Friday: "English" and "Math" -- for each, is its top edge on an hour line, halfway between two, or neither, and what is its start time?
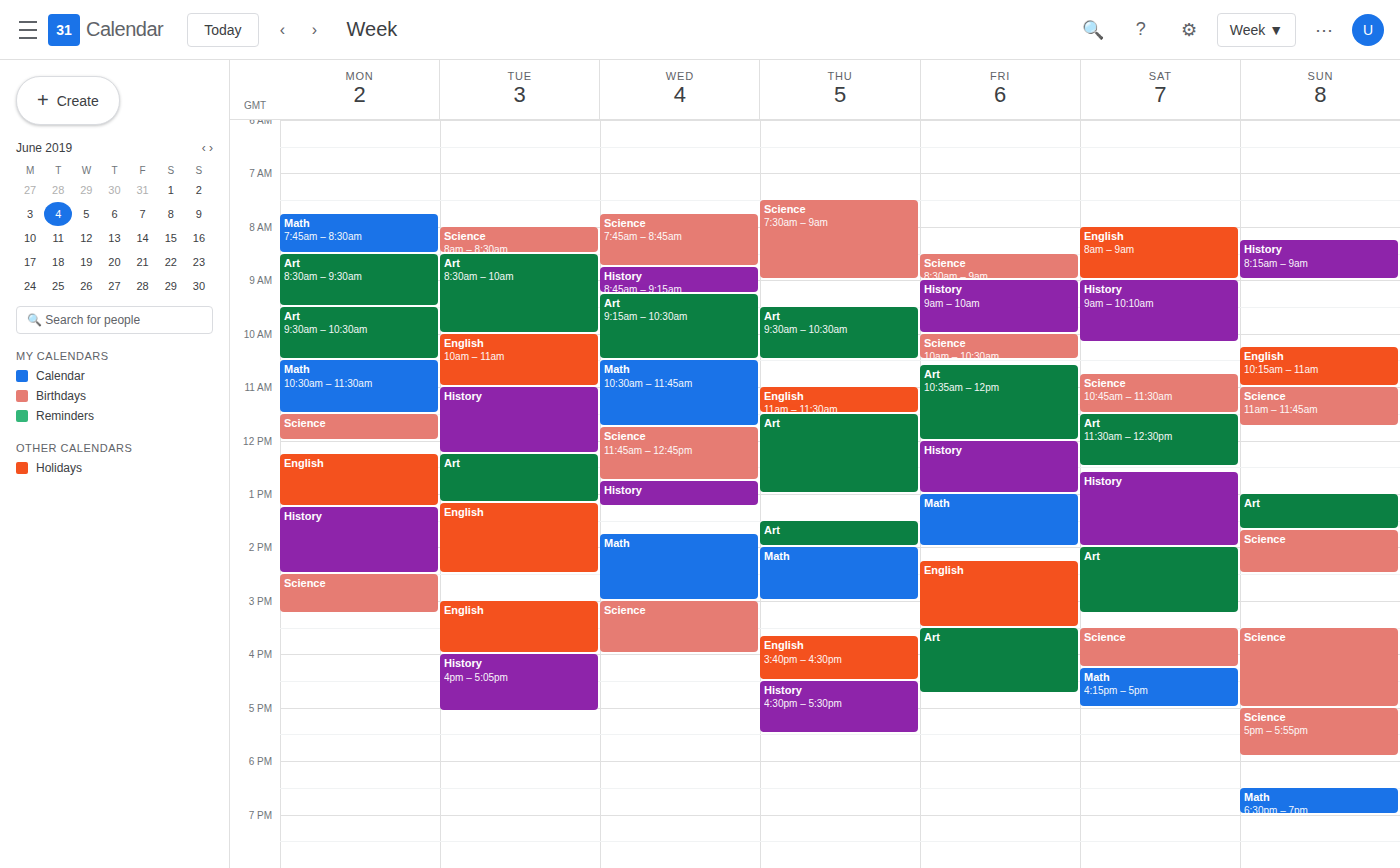
"English": 14:15, neither: a quarter of the way from the 14:00 line to the 15:00 line. "Math": 13:00, exactly on the 13:00 line.